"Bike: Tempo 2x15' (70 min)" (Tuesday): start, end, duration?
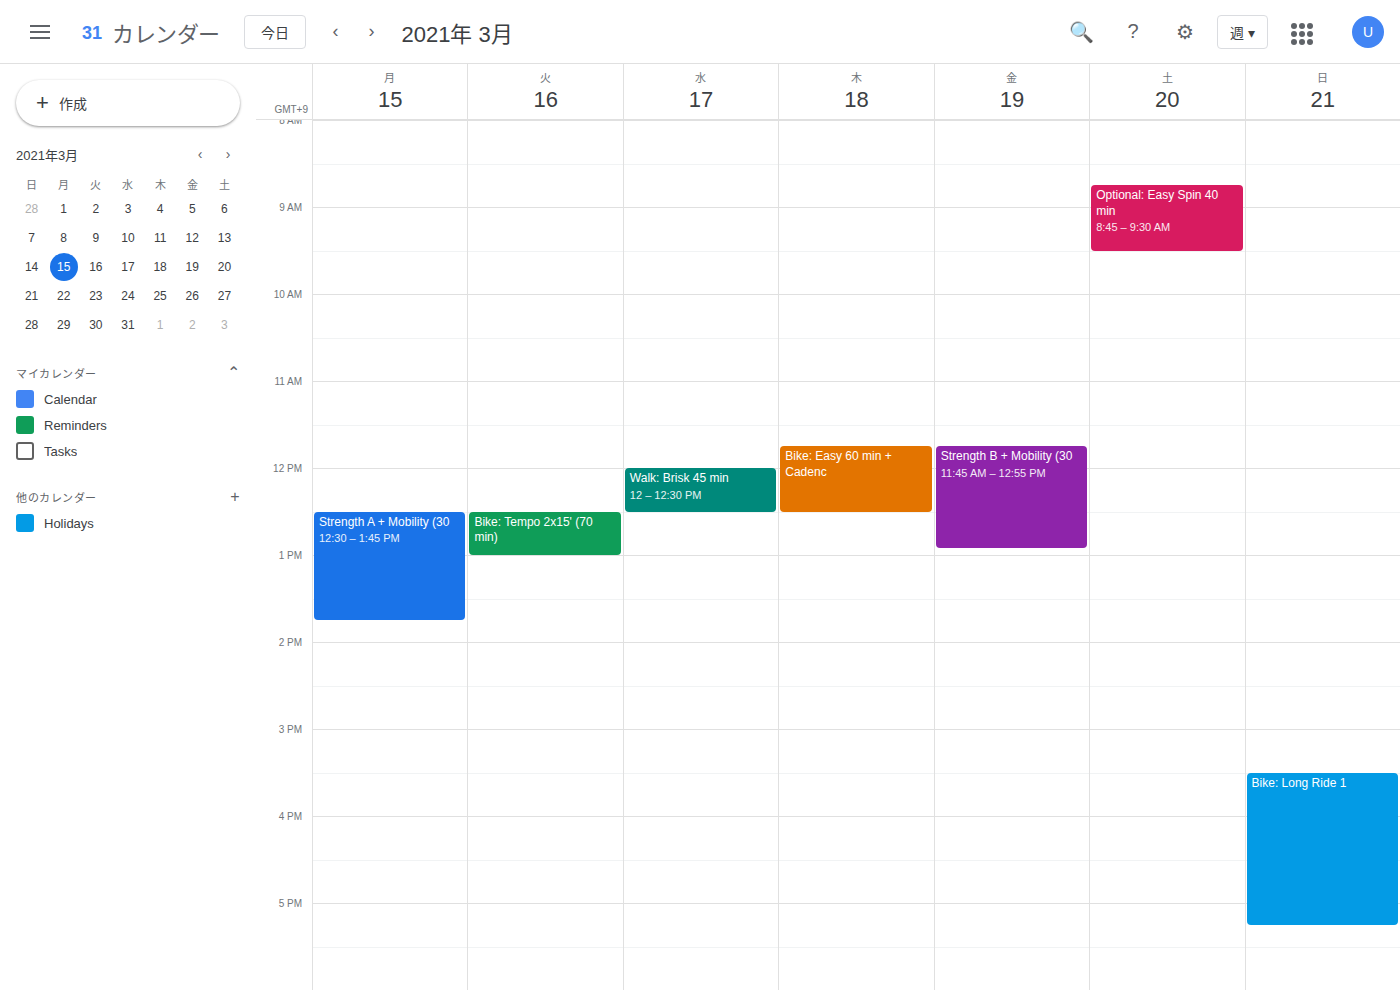
12:30 to 13:00, 30 minutes